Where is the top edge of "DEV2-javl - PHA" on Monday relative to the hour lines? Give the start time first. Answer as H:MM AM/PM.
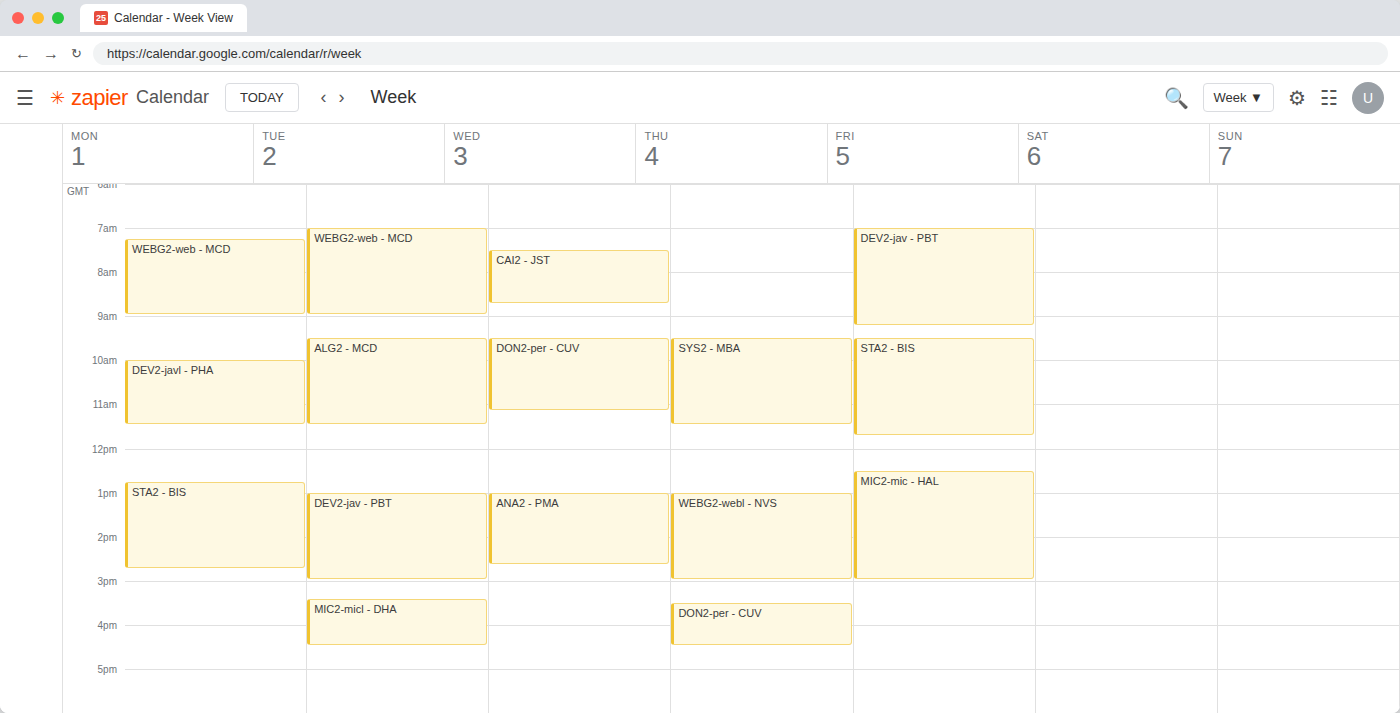
10:00 AM -- exactly on the 10 AM line.